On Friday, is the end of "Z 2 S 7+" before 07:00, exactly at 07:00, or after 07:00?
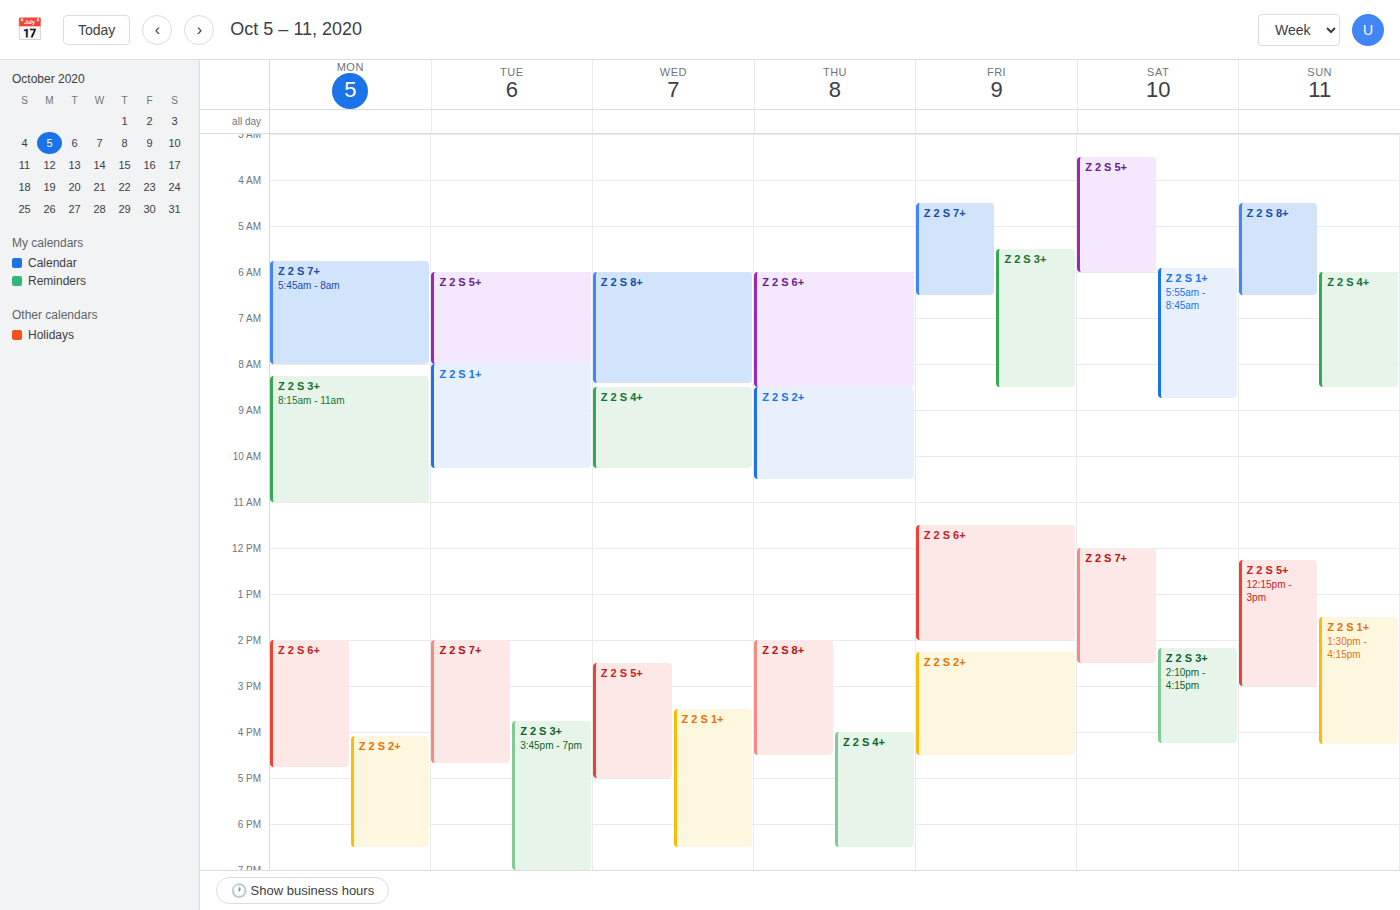
06:30 -- before 07:00, 30 minutes above the 07:00 line.